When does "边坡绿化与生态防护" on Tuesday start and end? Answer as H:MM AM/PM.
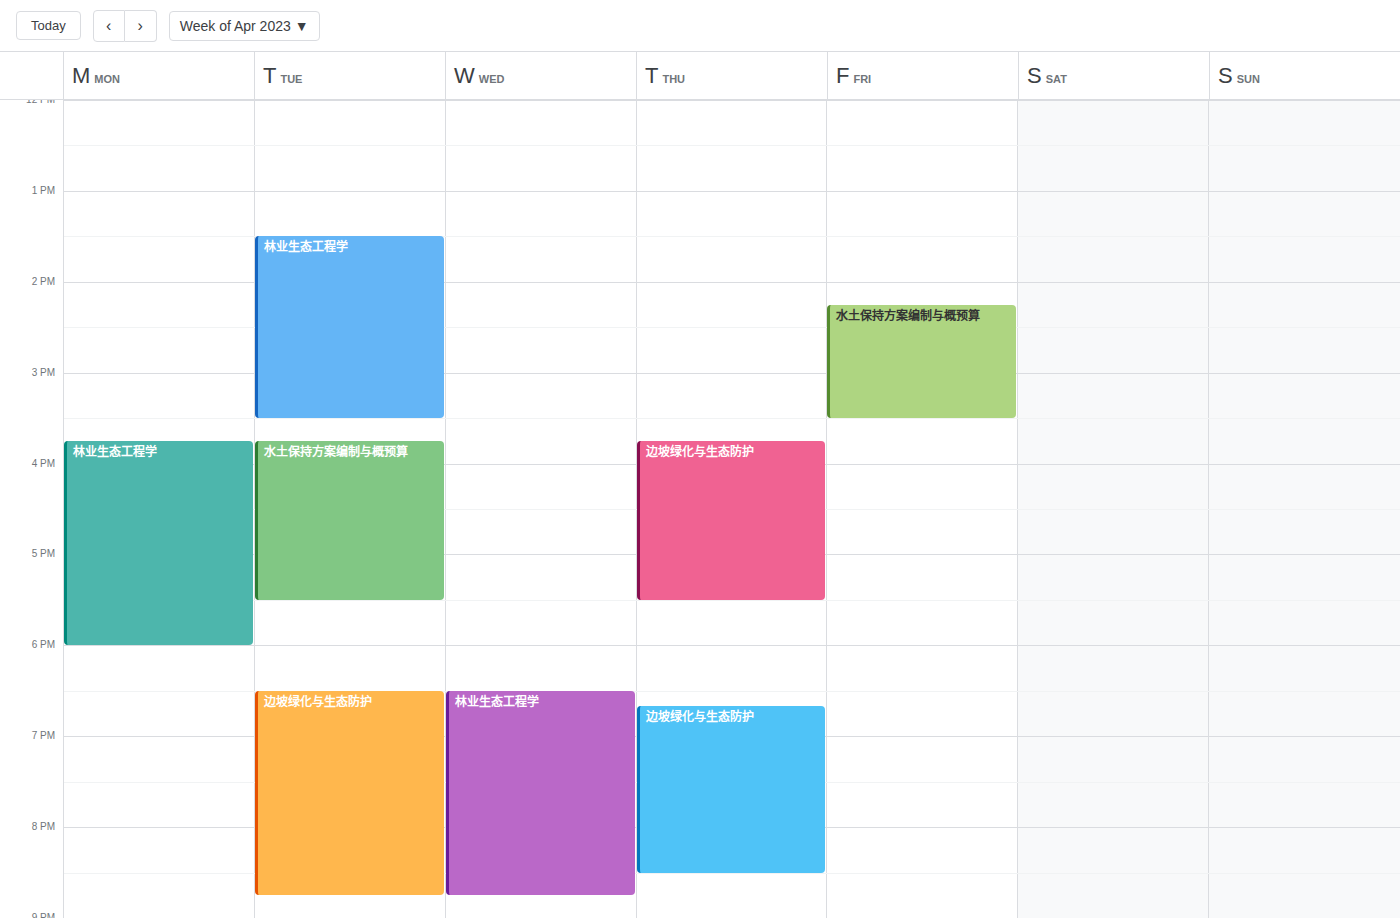
6:30 PM to 8:45 PM